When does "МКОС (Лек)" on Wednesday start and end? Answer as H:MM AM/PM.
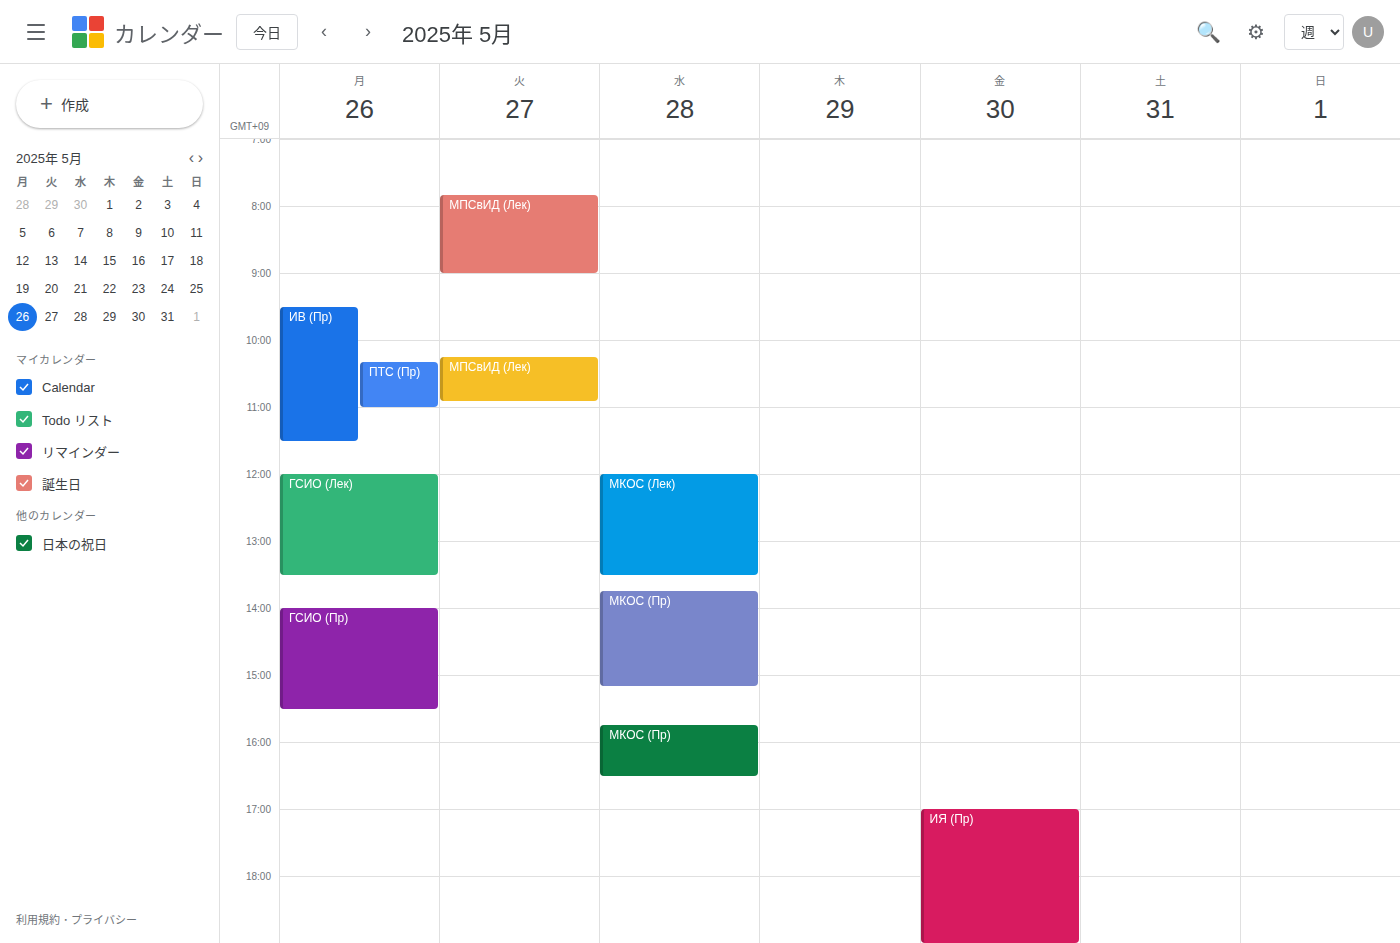
12:00 PM to 1:30 PM